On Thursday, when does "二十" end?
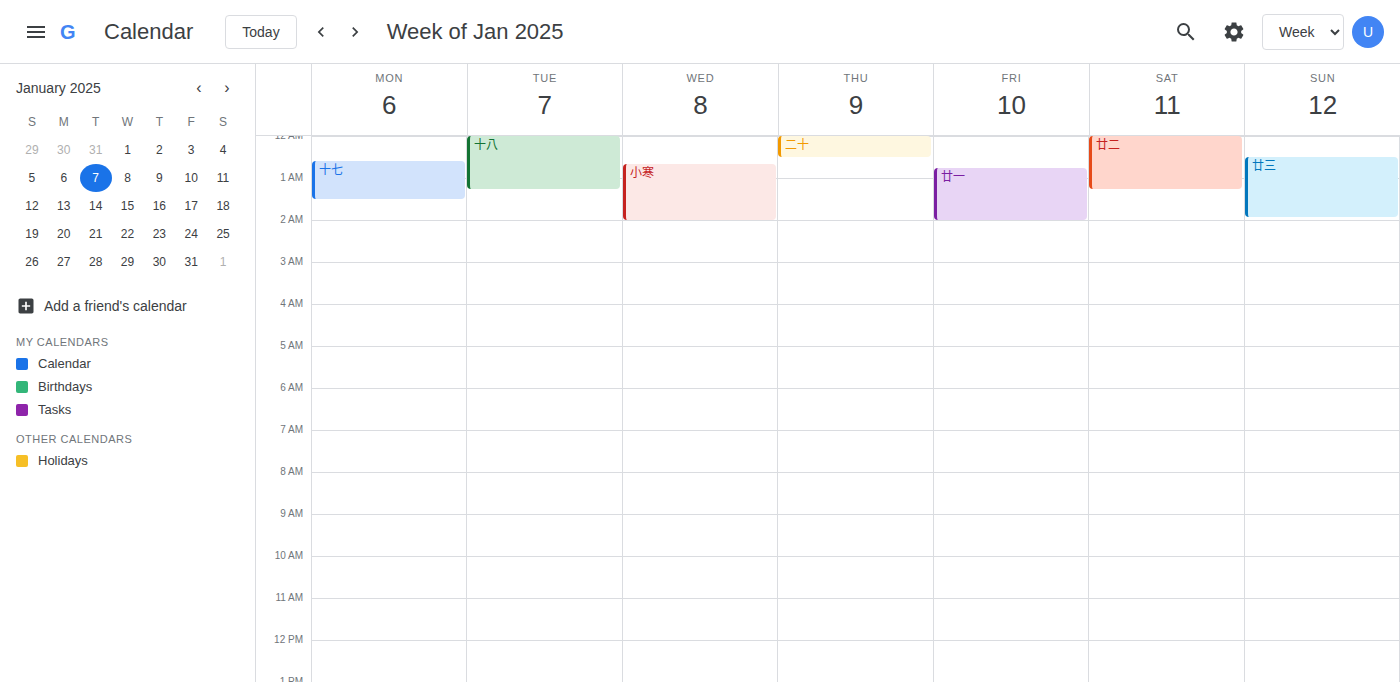
12:30 AM